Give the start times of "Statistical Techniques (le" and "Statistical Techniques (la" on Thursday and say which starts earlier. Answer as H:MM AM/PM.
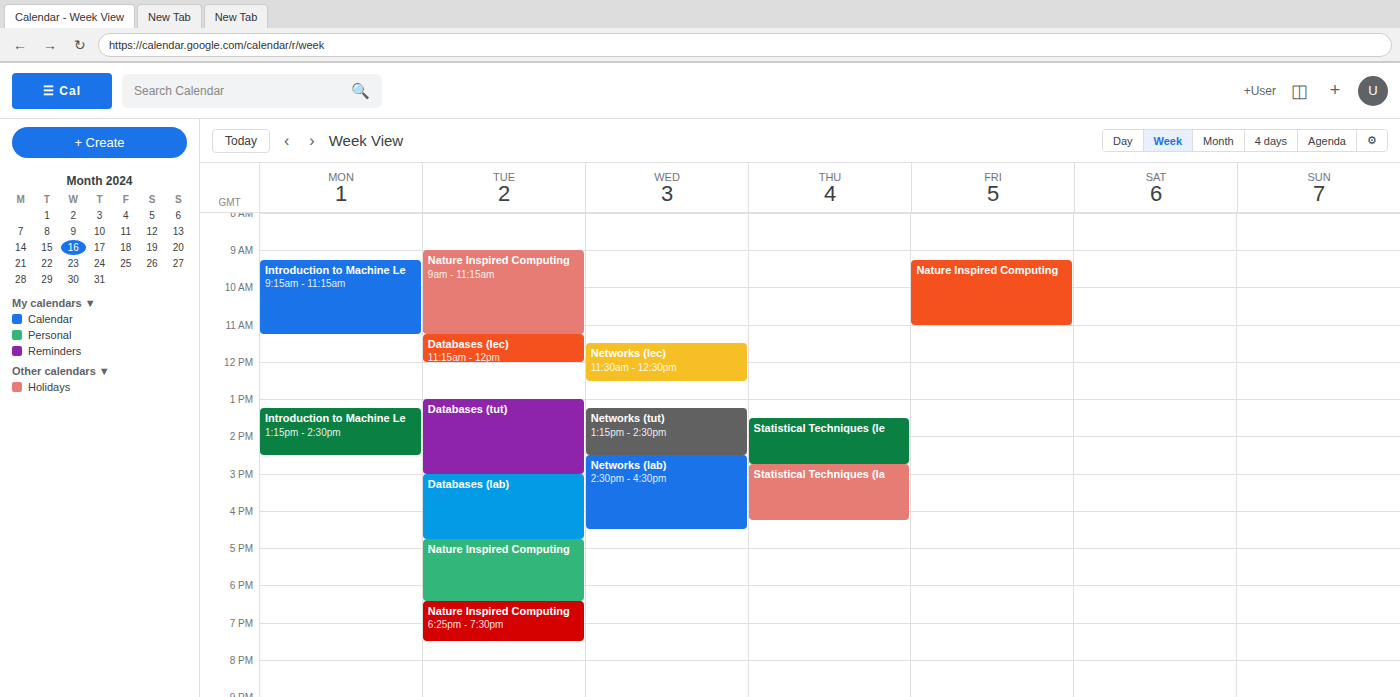
"Statistical Techniques (le" 1:30 PM; "Statistical Techniques (la" 2:45 PM.